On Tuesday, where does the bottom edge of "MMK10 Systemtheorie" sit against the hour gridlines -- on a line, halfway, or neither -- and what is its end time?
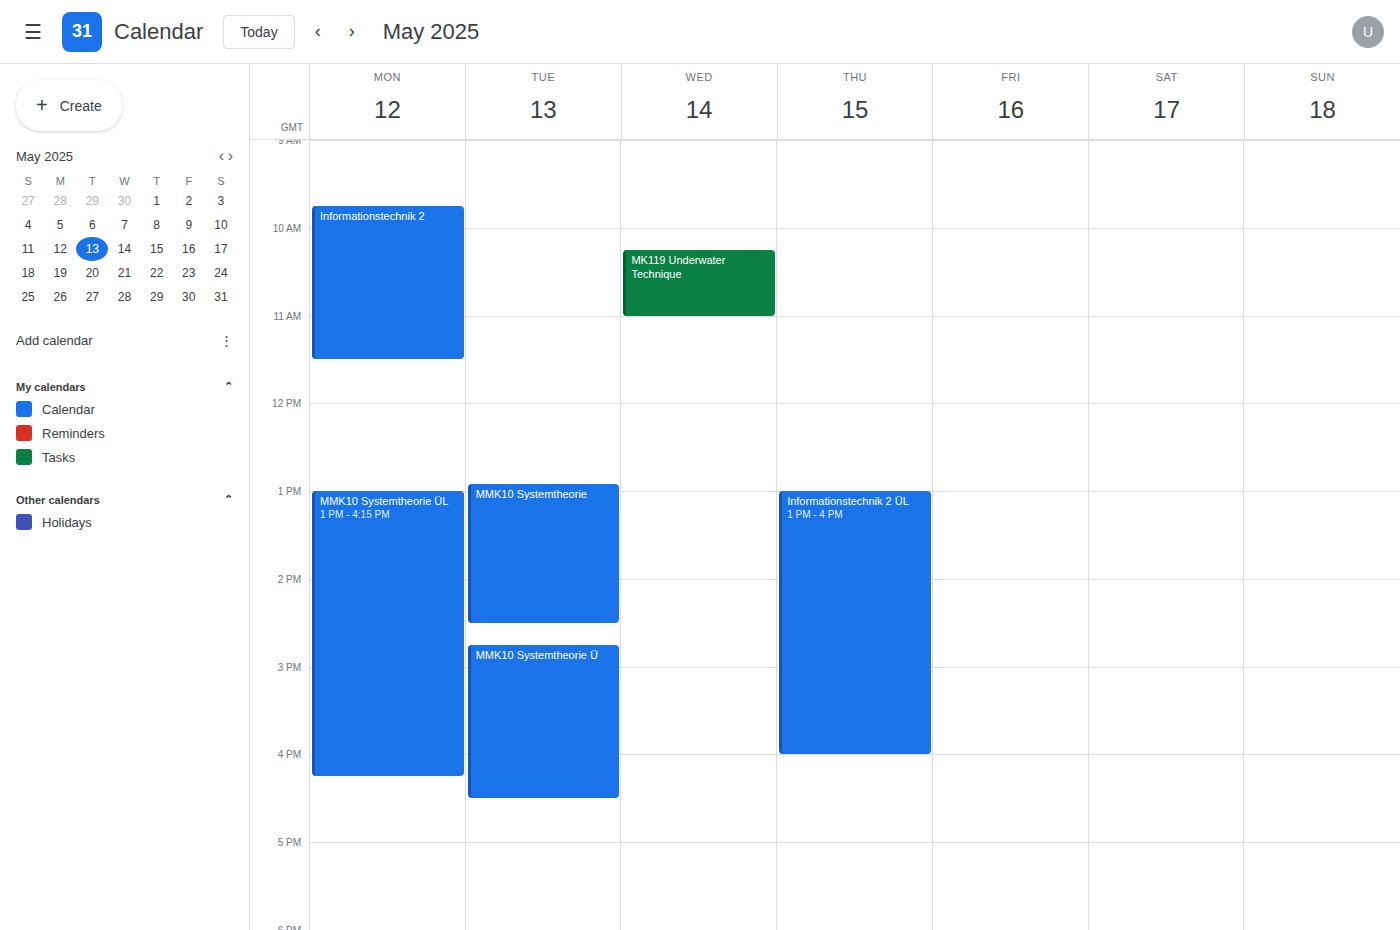
2:30 PM -- halfway between the 2 PM and 3 PM lines.